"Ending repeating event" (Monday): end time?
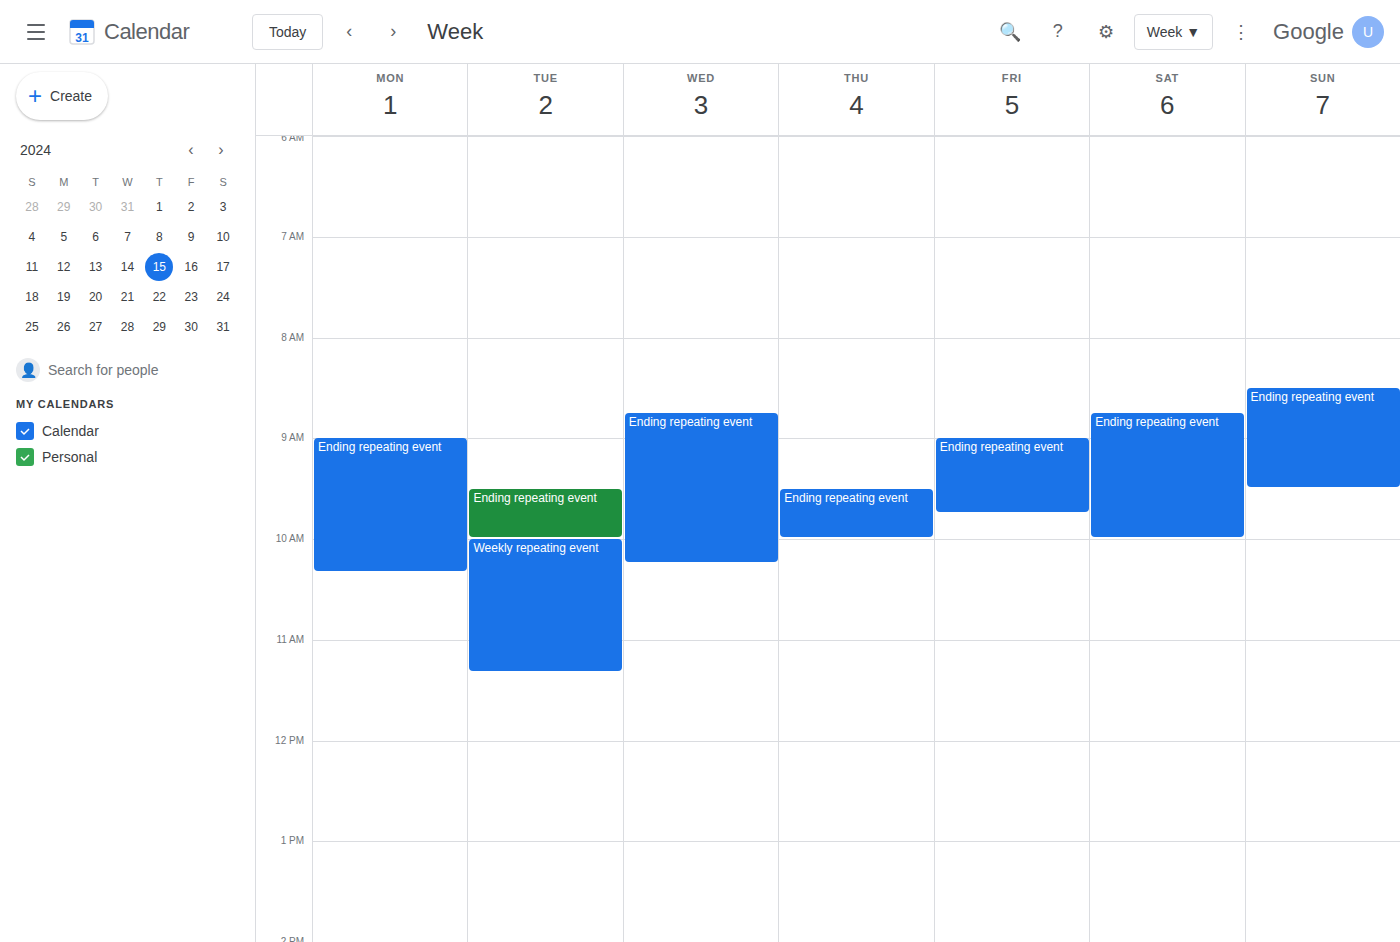
10:20